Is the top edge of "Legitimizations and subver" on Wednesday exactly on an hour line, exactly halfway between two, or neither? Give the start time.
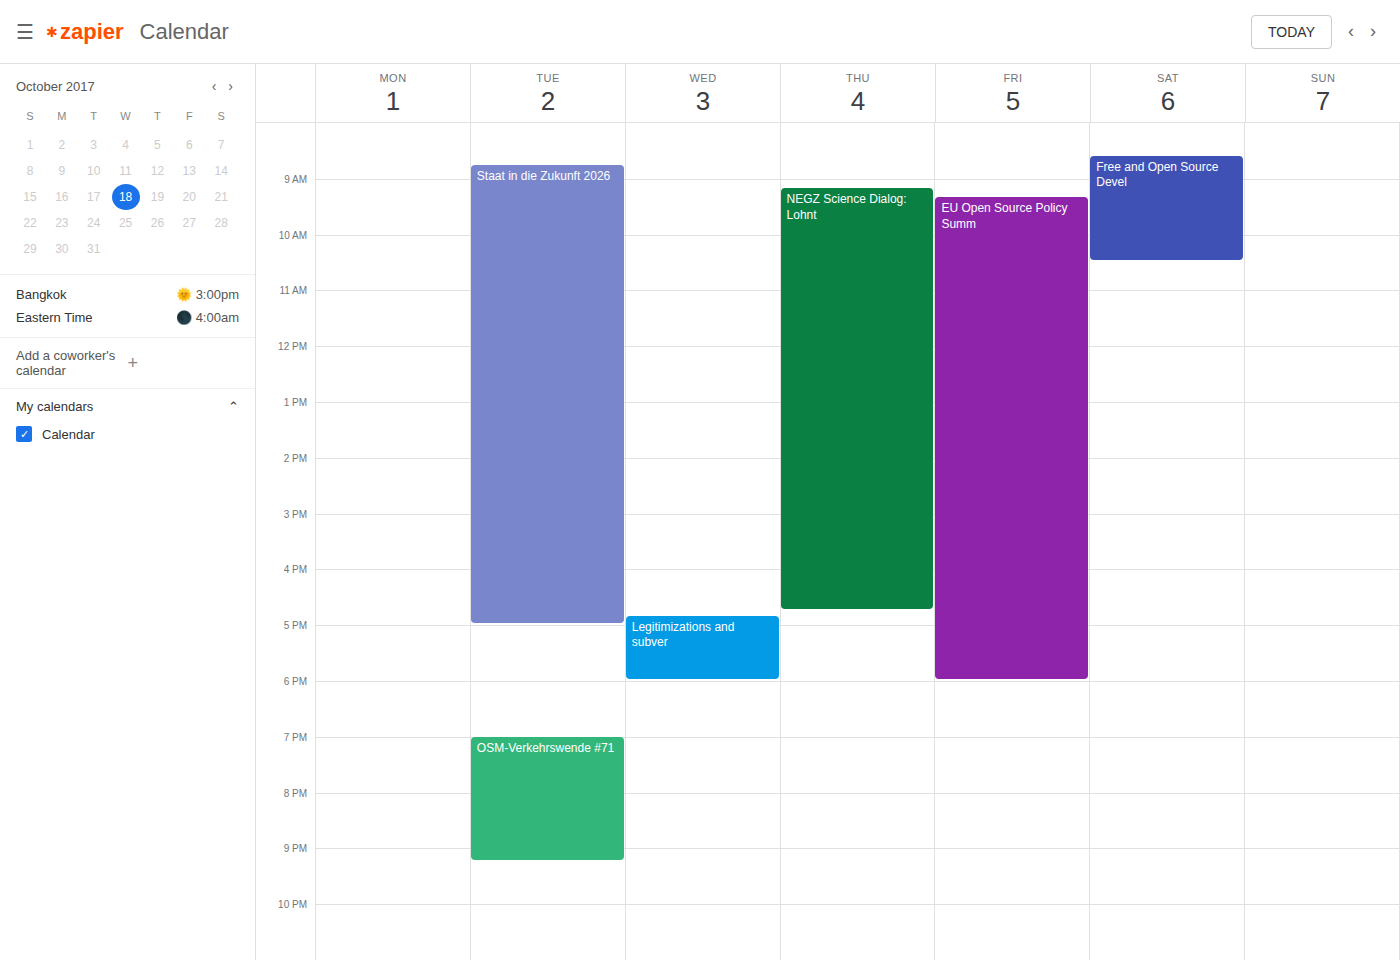
4:50 PM -- neither: 50 minutes below the 4 PM line and 10 minutes above the 5 PM line.